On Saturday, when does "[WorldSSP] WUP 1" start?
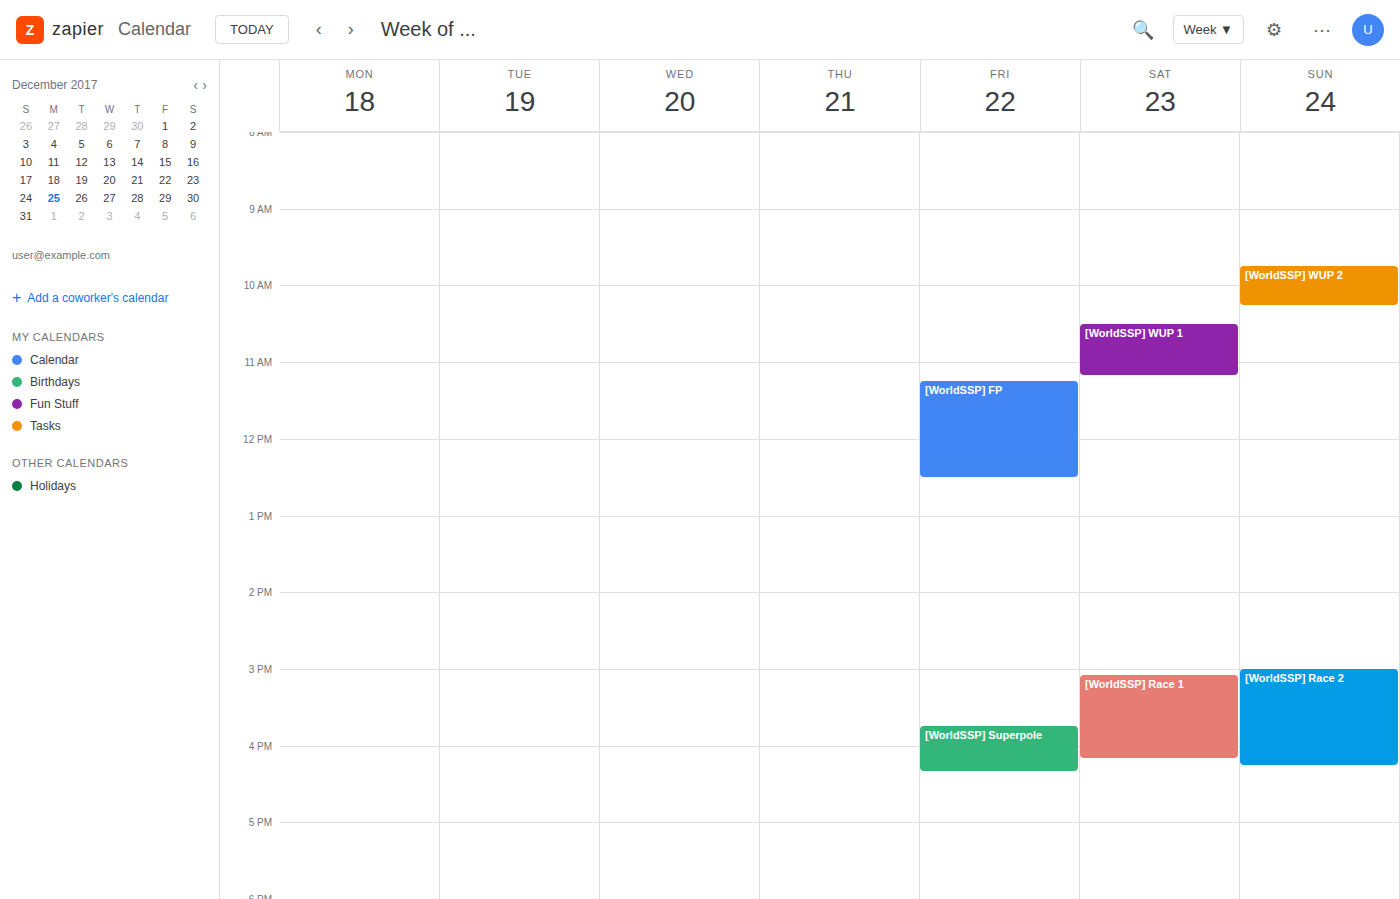
10:30 AM